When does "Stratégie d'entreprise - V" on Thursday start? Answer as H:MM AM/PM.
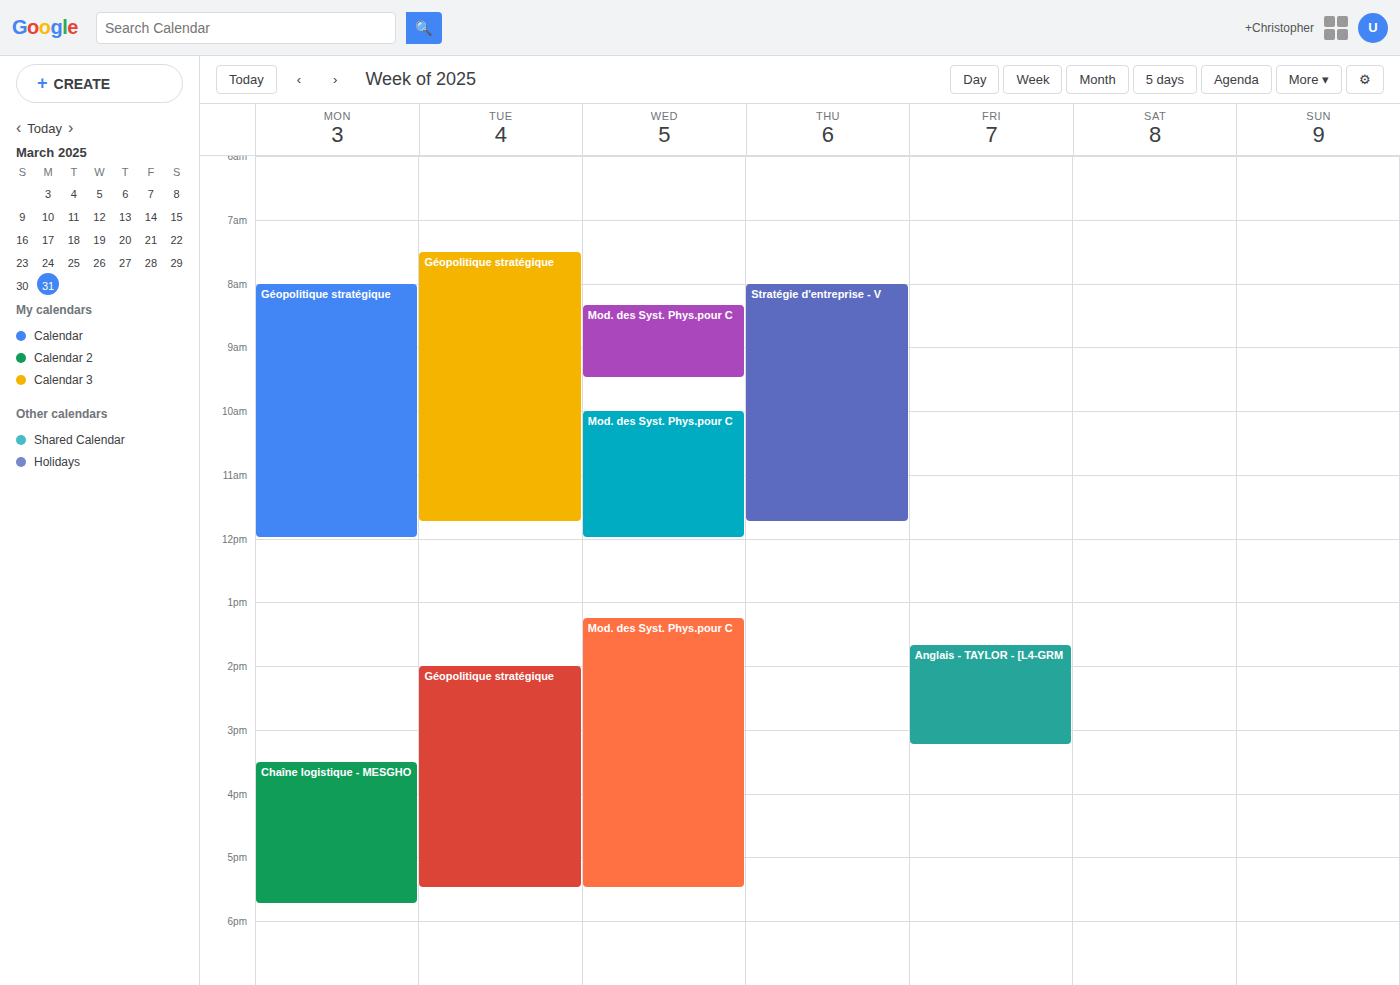
8:00 AM